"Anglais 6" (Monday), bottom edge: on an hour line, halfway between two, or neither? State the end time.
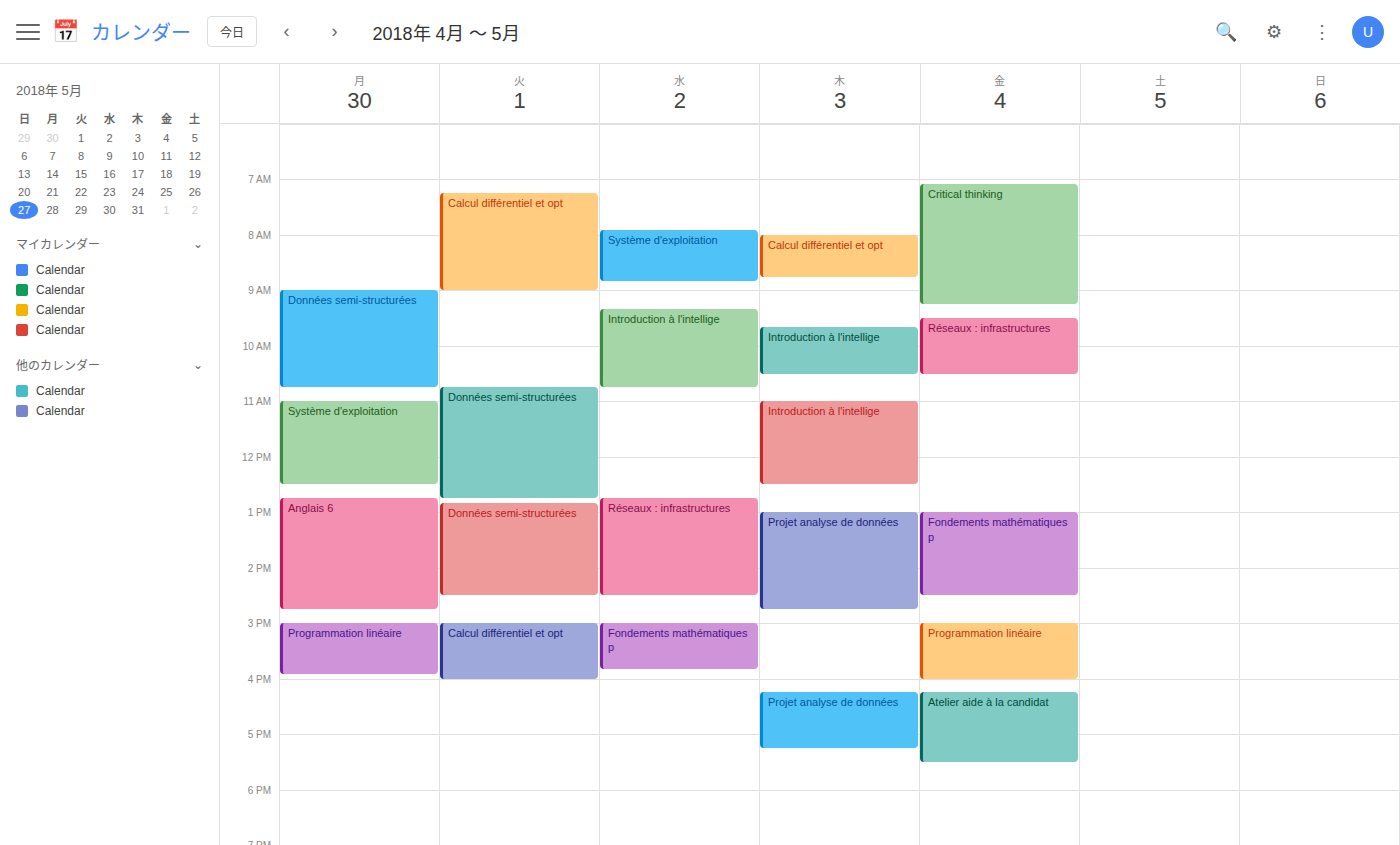
2:45 PM -- neither: three quarters of the way from the 2 PM line to the 3 PM line.